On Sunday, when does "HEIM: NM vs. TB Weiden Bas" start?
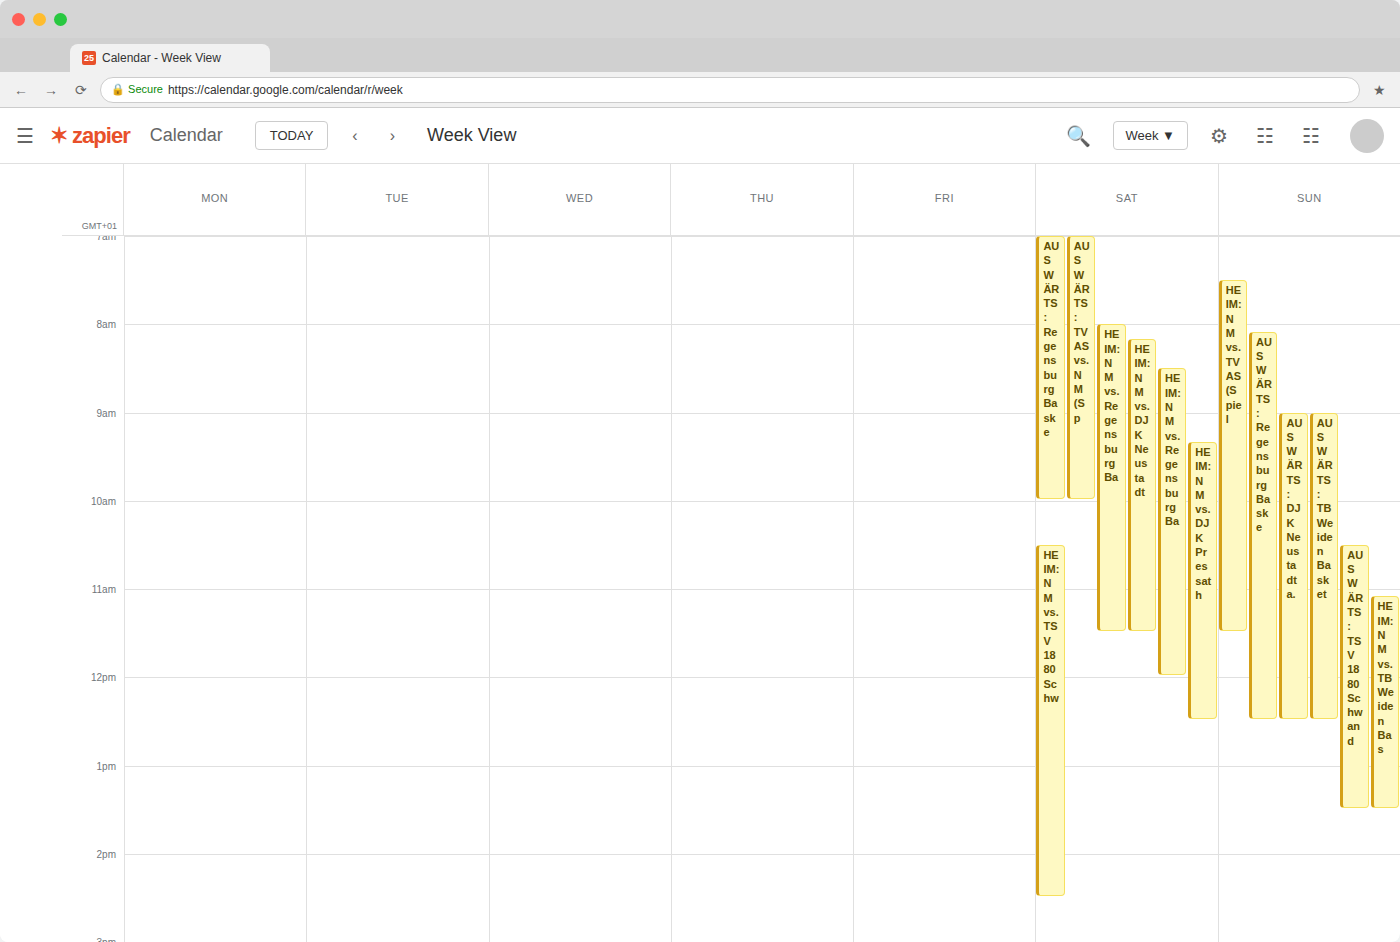
11:05 AM